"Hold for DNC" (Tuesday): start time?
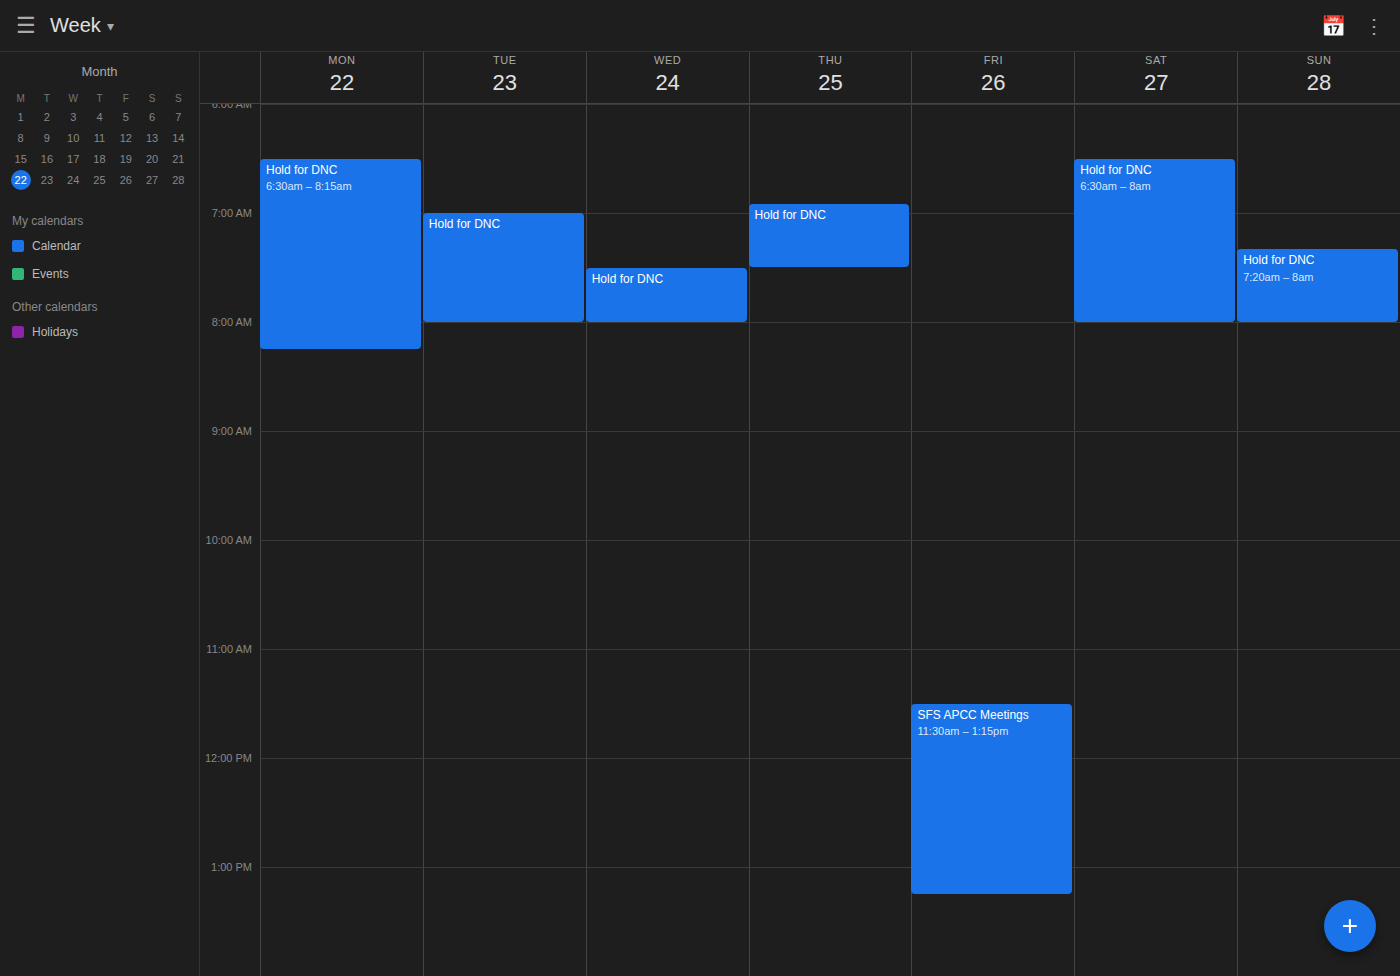
07:00